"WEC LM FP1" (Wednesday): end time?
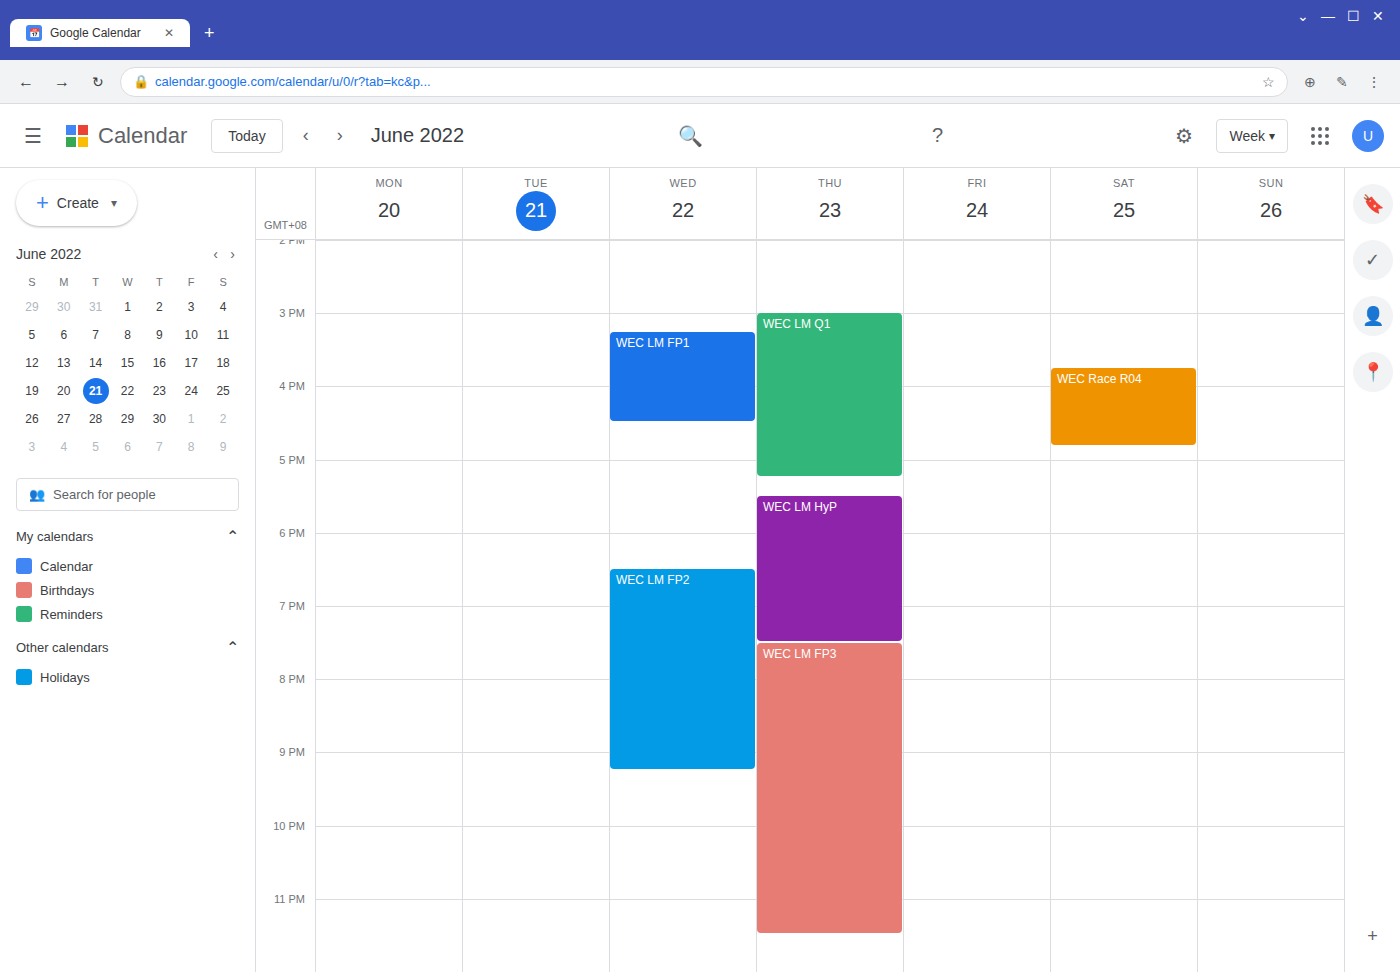
4:30 PM